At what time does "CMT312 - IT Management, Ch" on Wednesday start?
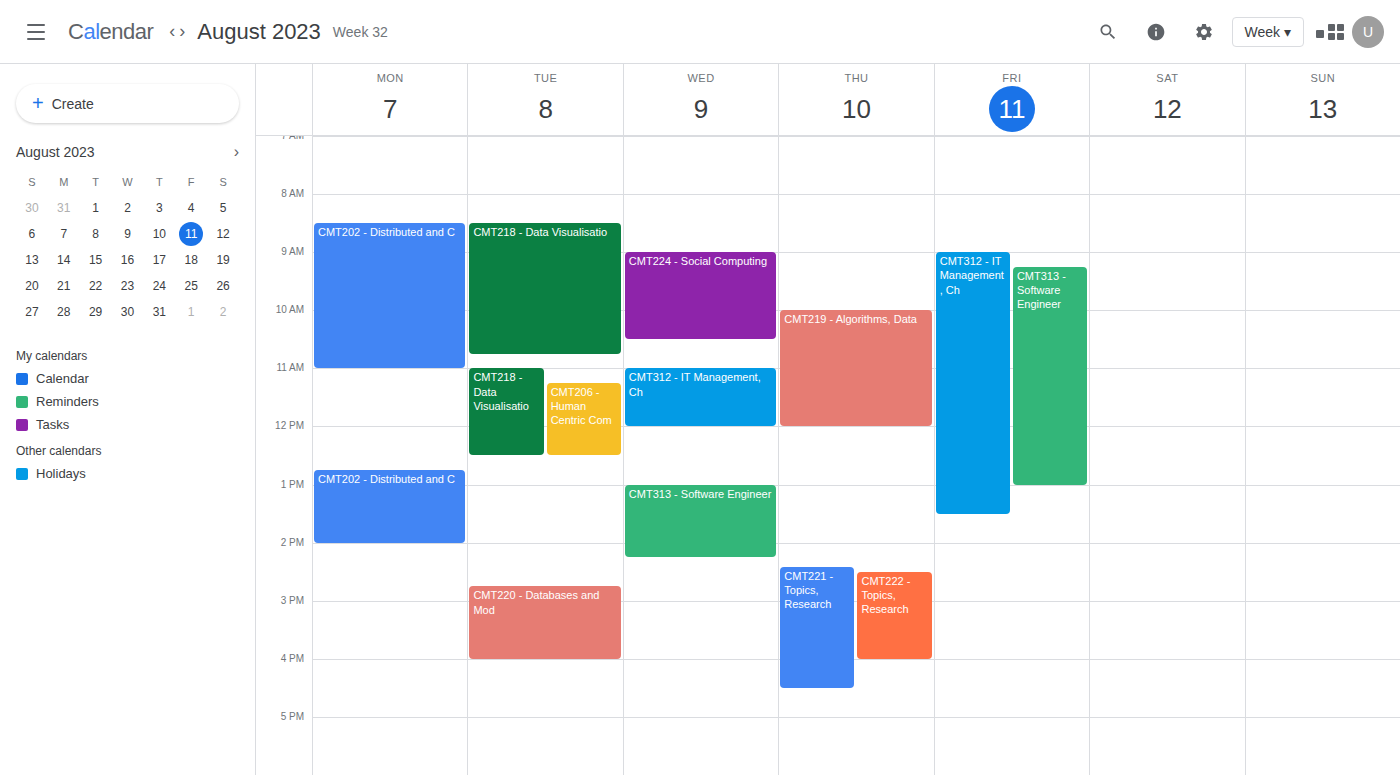
11:00 AM